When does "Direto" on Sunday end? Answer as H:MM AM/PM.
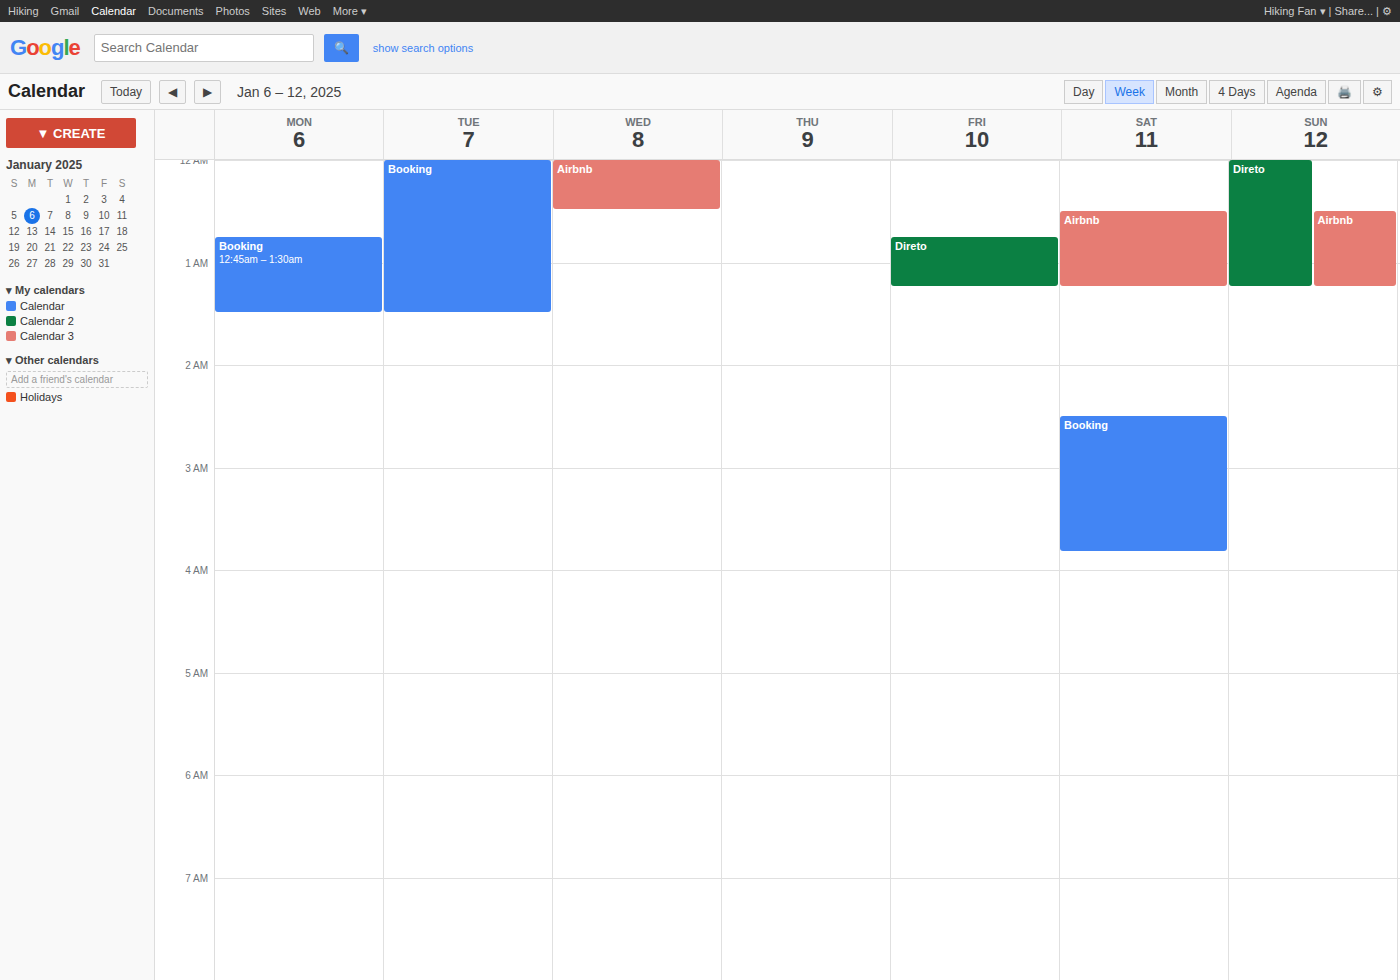
1:15 AM